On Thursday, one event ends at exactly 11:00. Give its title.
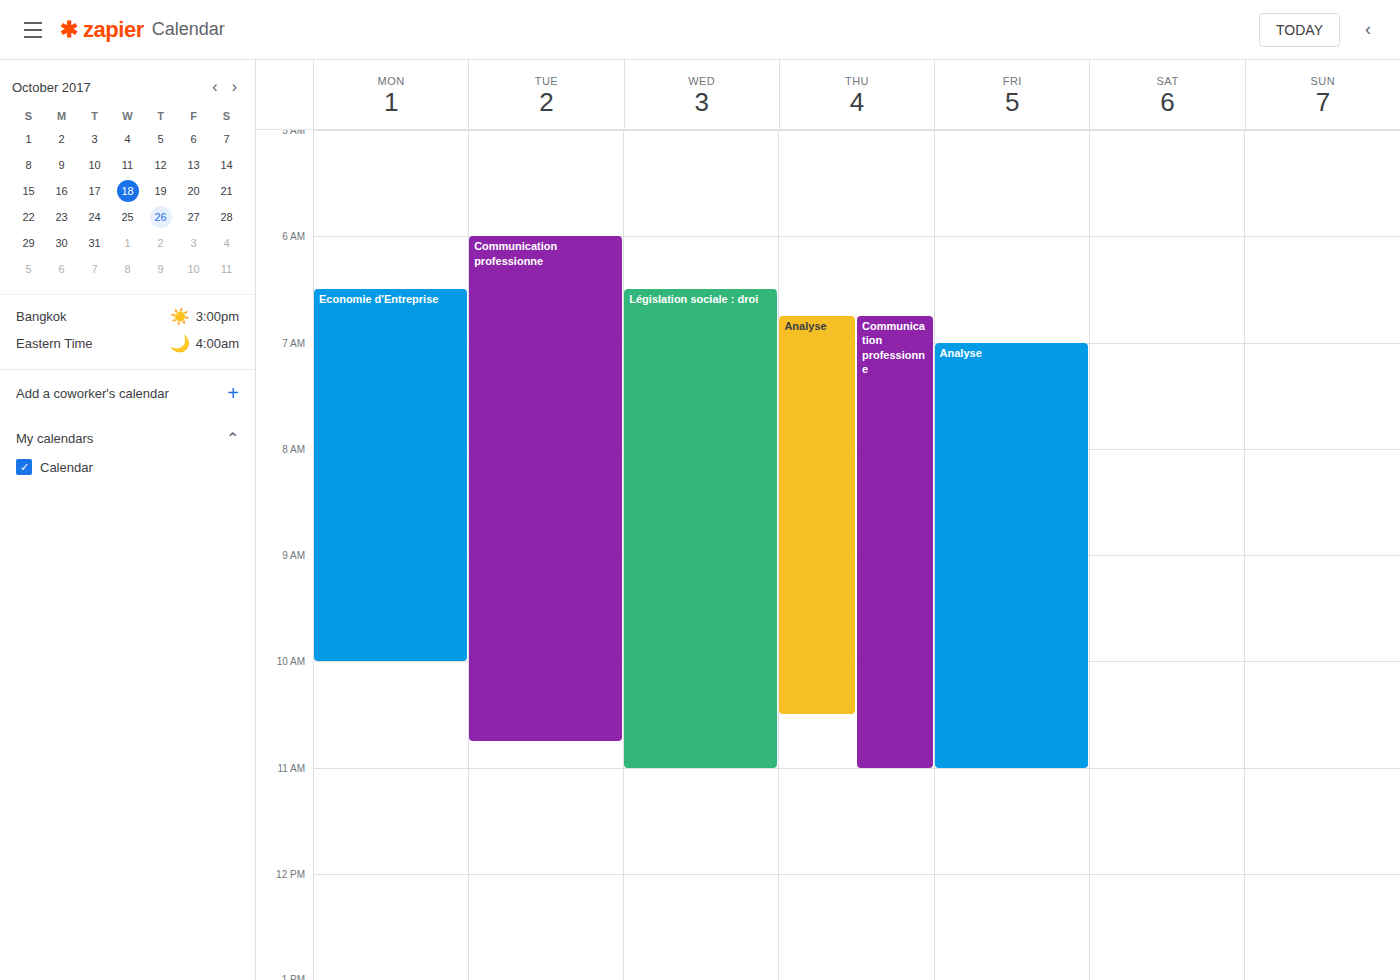
"Communication professionne"